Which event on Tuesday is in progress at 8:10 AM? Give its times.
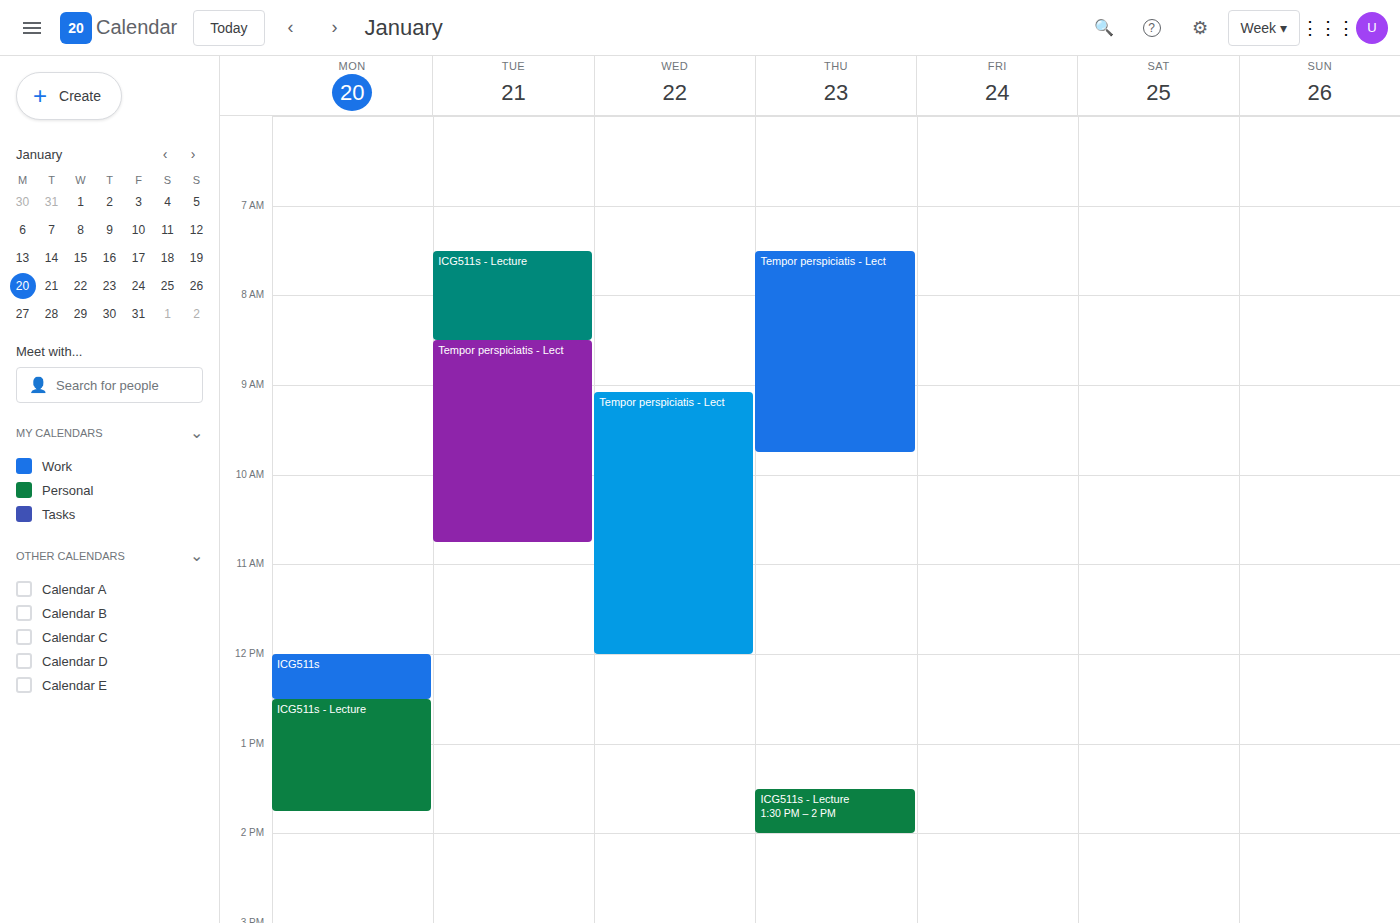
"ICG511s - Lecture", 7:30 AM to 8:30 AM